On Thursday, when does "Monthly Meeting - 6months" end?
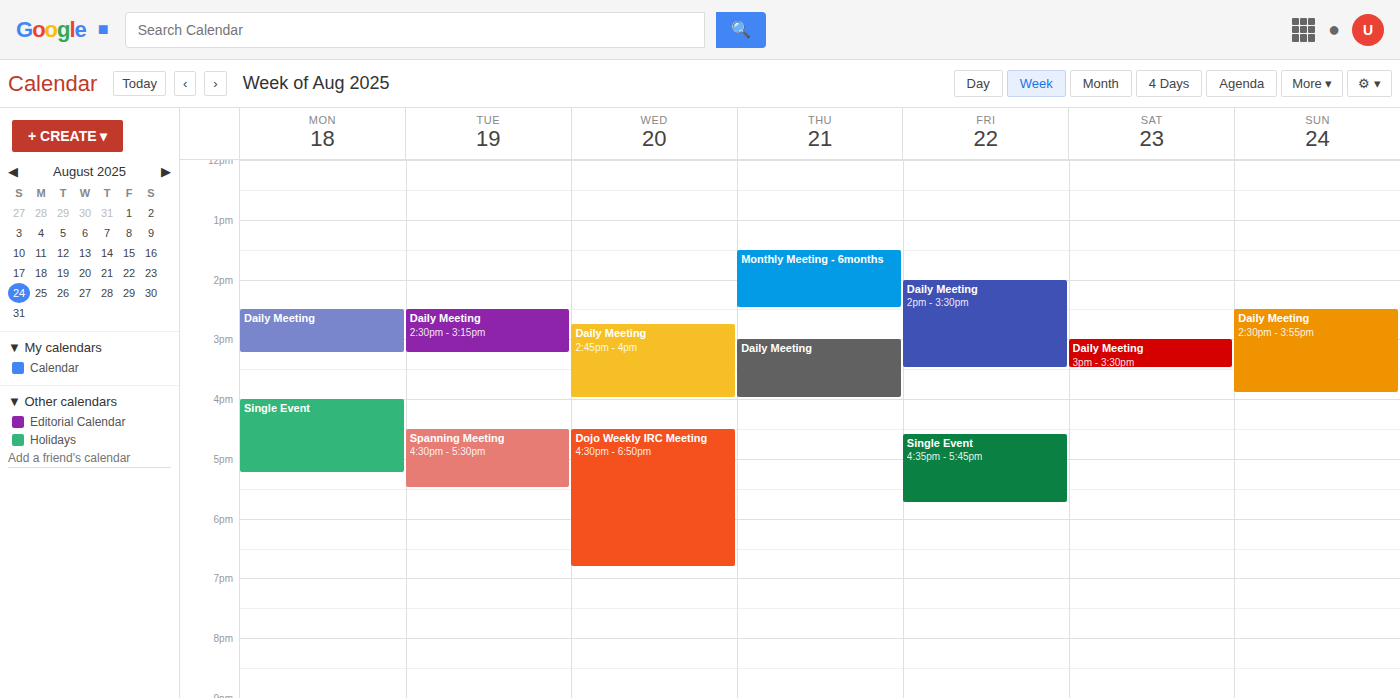
2:30 PM